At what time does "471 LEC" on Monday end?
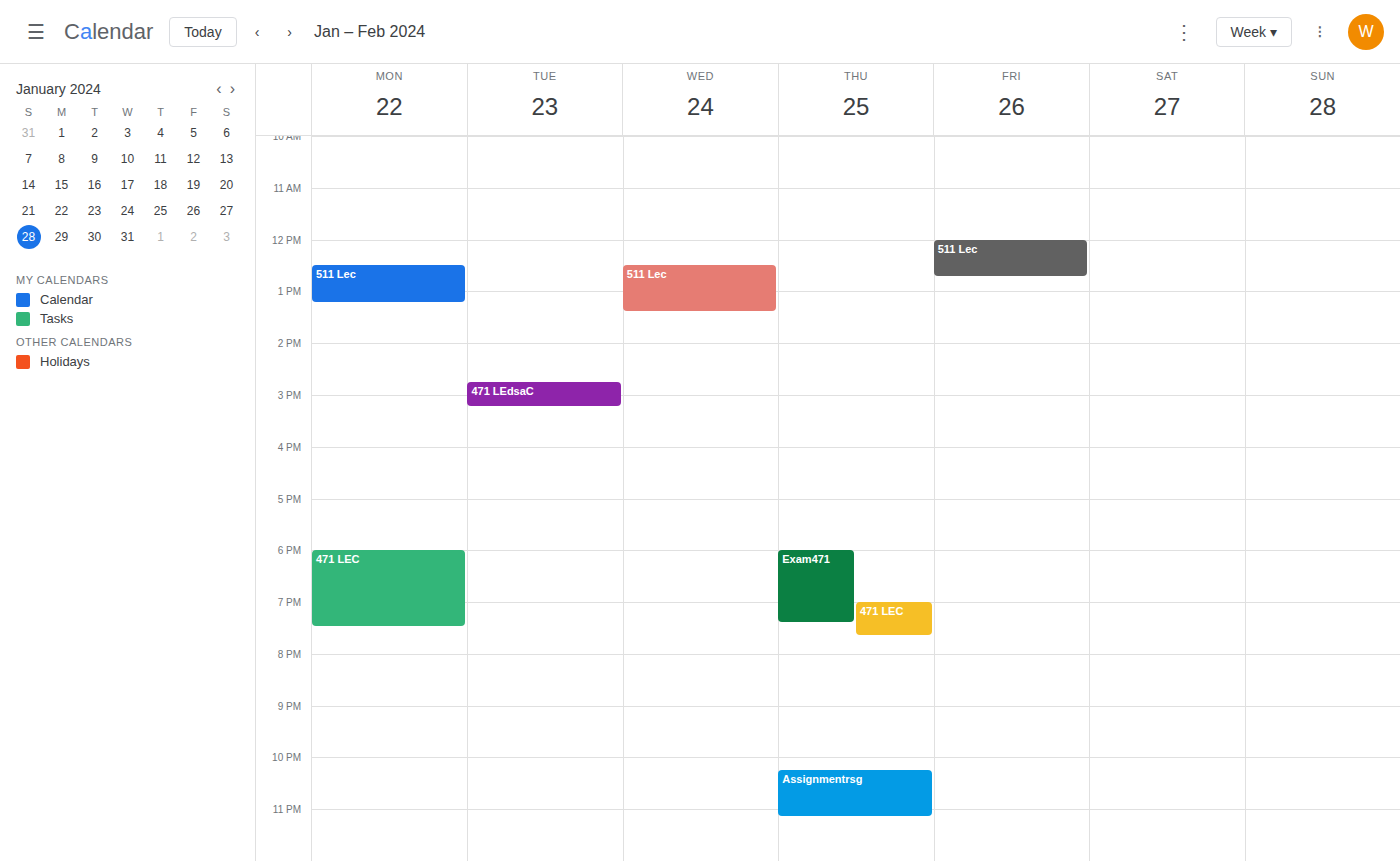
7:30 PM